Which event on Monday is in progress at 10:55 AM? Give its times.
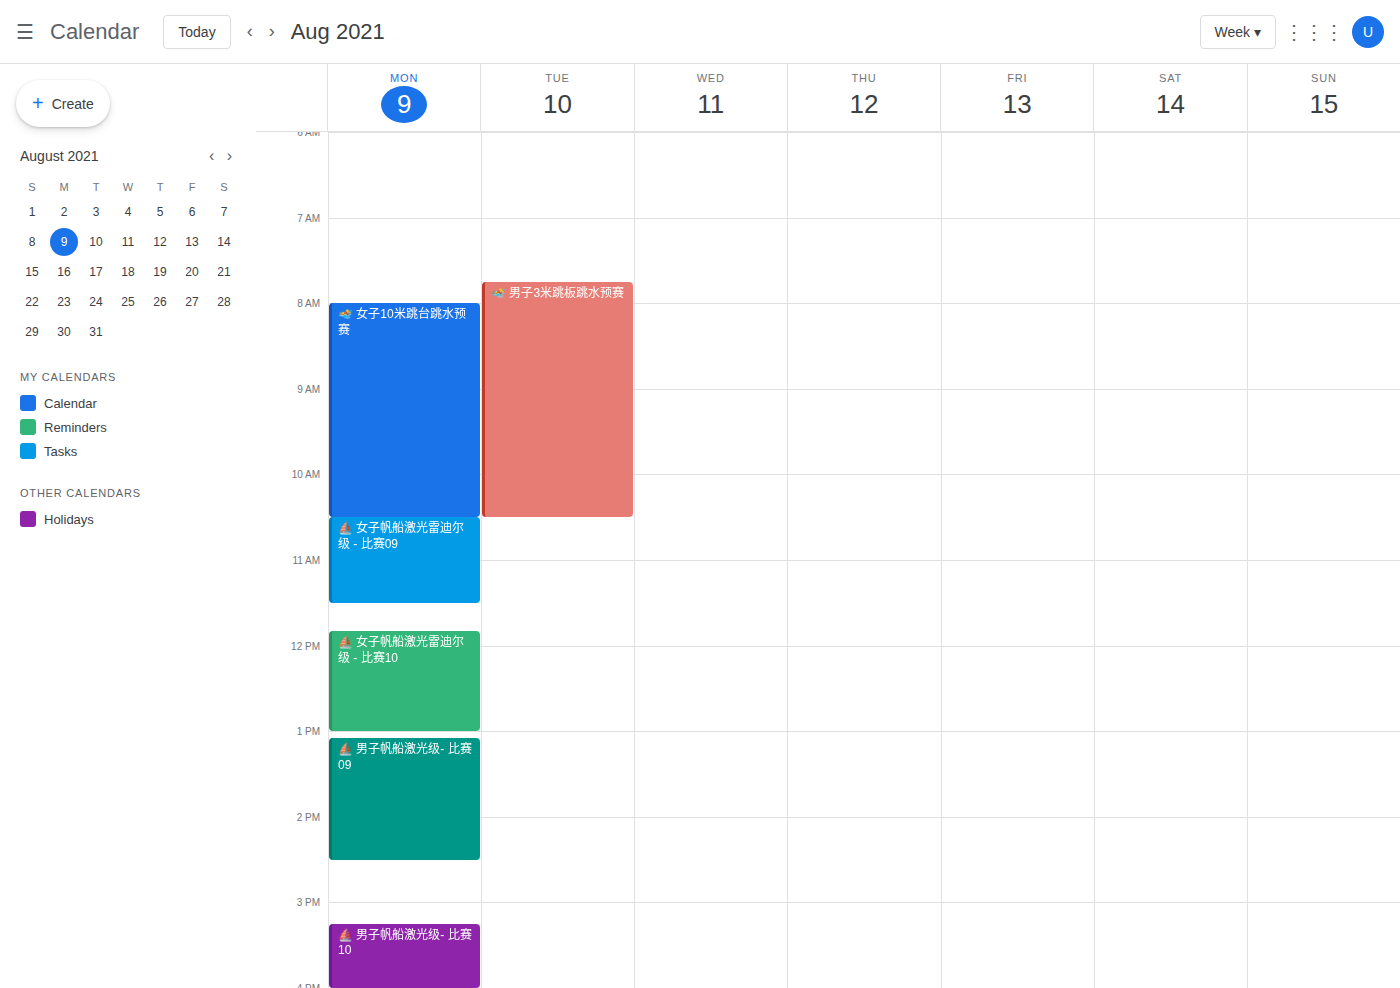
"⛵ 女子帆船激光雷迪尔级 - 比赛09", 10:30 AM to 11:30 AM